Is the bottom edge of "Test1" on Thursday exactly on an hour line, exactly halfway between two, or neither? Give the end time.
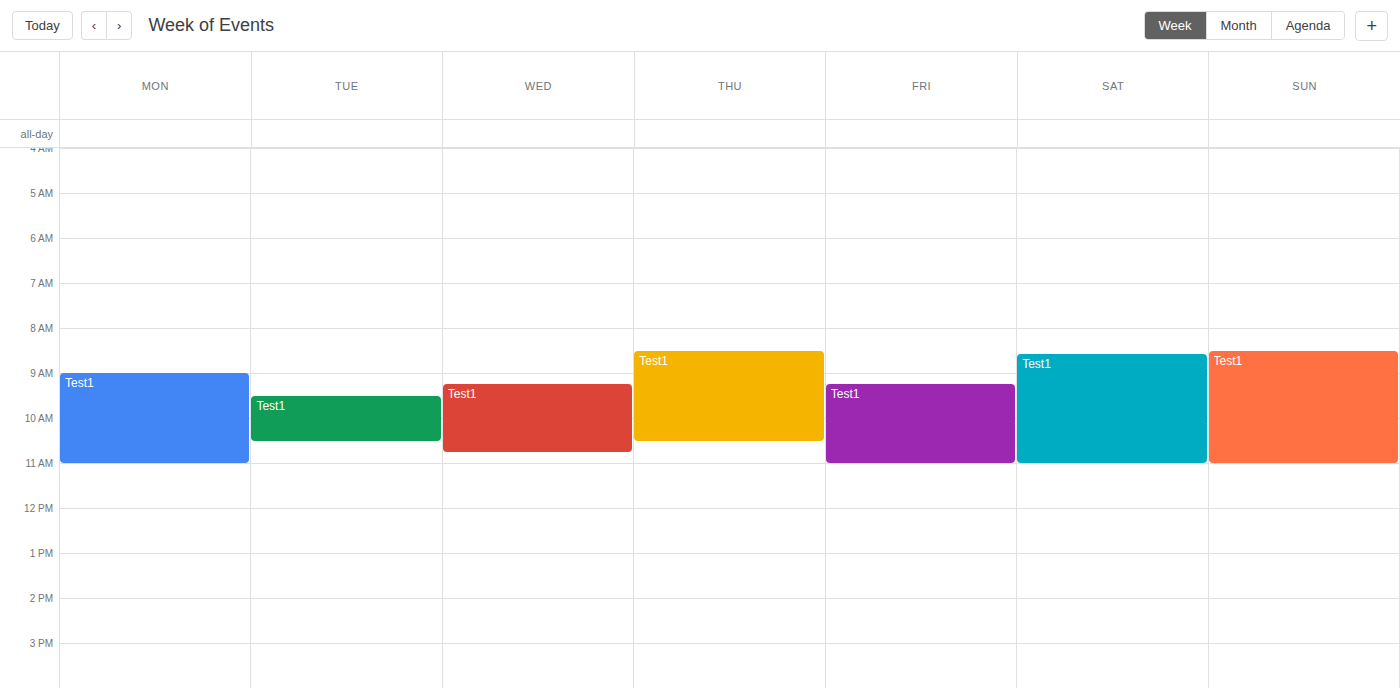
10:30 AM -- halfway between the 10 AM and 11 AM lines.